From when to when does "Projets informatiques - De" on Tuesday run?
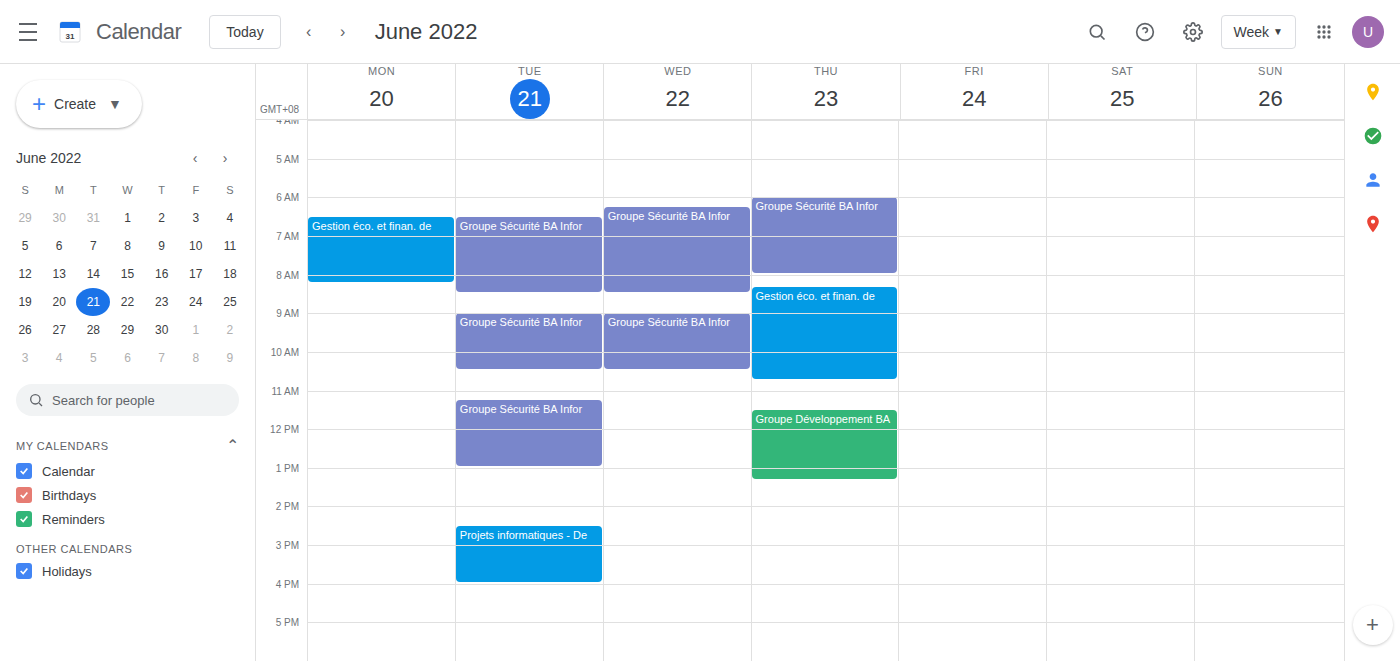
14:30 to 16:00